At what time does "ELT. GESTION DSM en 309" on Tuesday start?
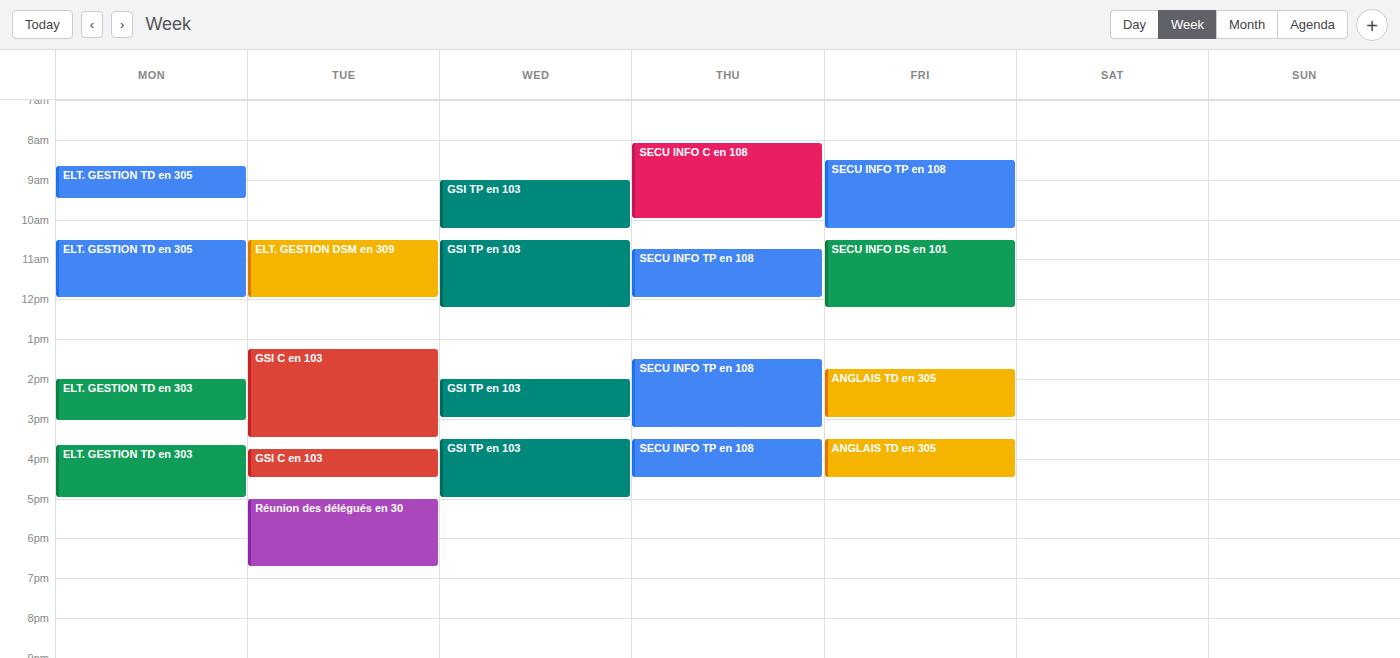
10:30 AM